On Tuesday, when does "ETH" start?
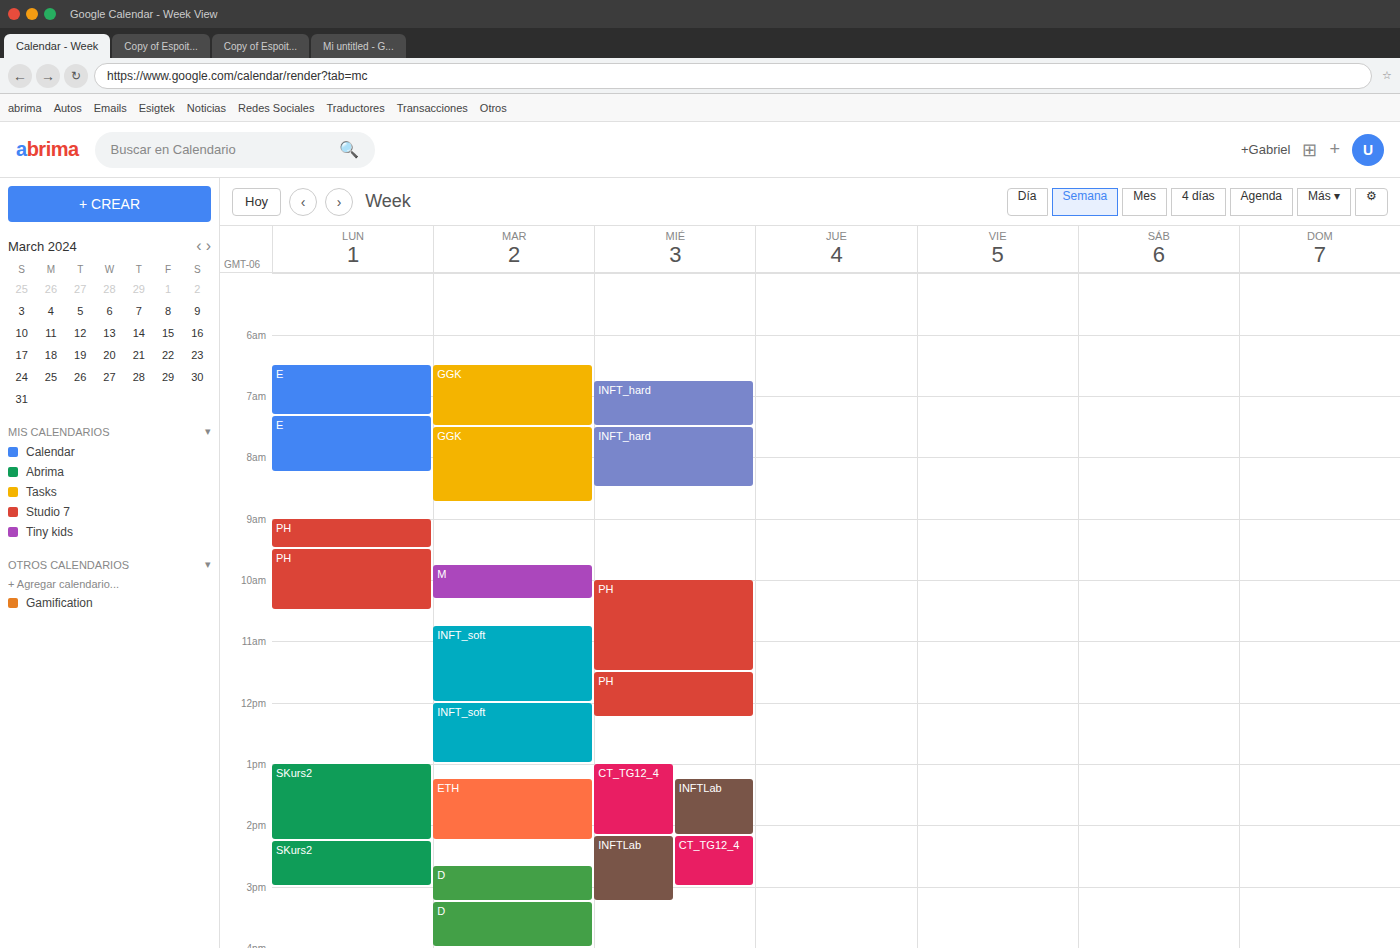
1:15 PM